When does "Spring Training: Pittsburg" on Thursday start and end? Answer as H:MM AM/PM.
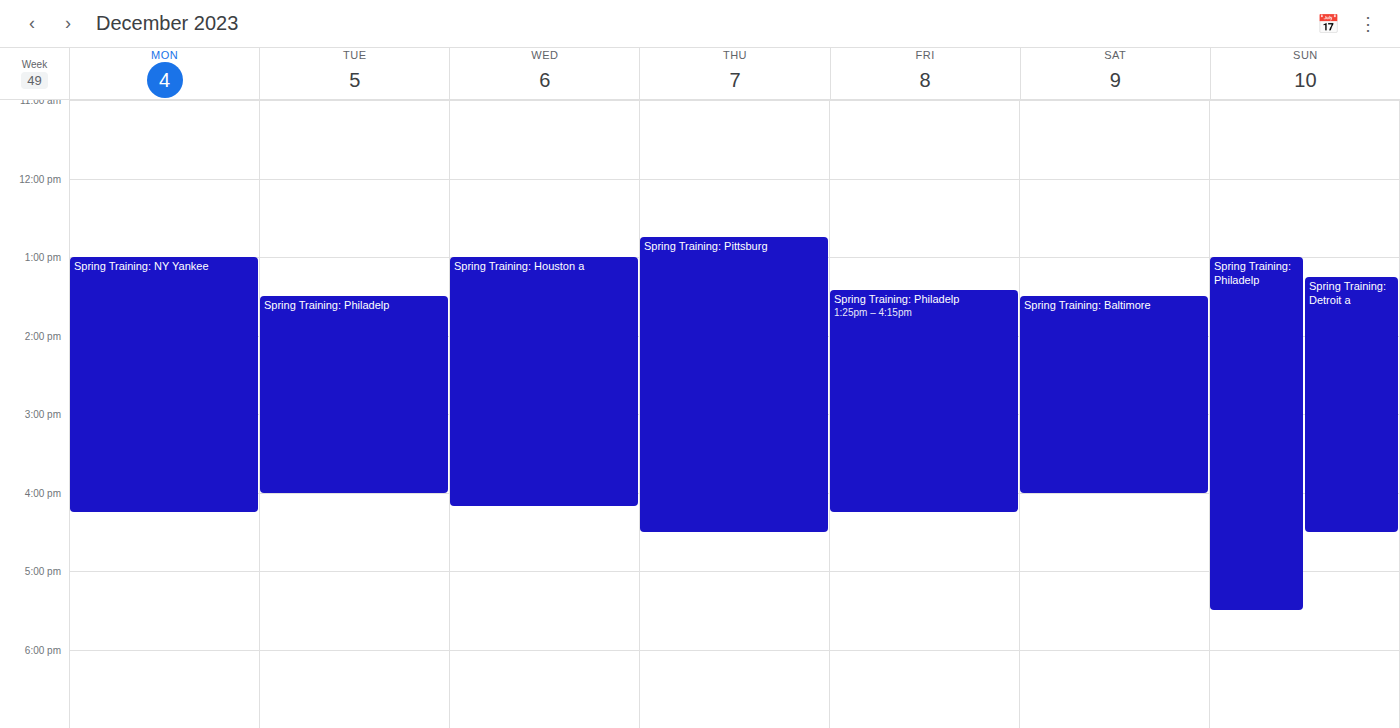
12:45 PM to 4:30 PM